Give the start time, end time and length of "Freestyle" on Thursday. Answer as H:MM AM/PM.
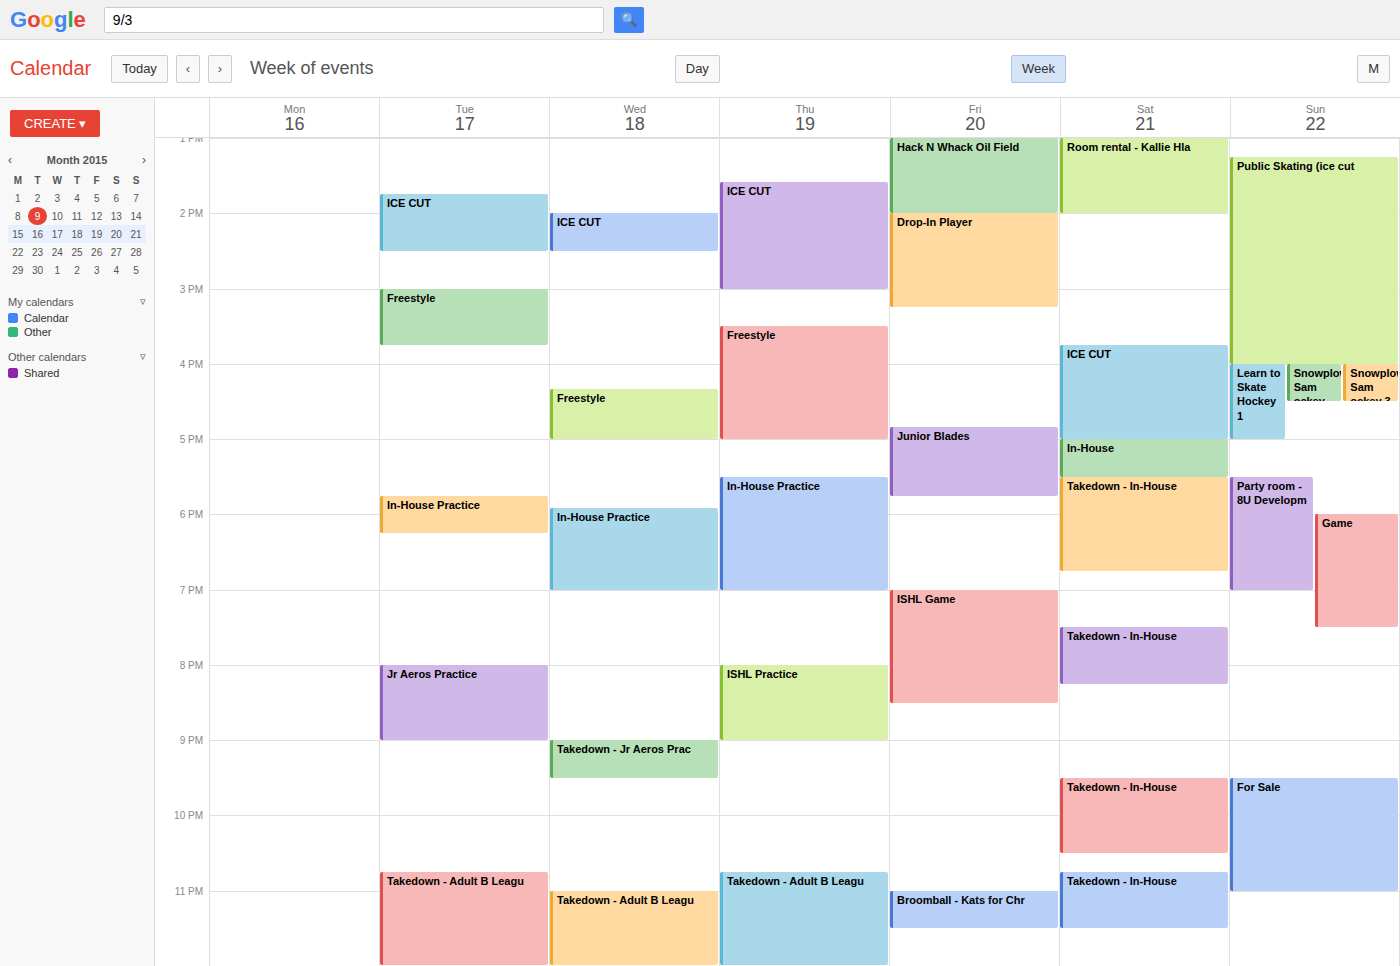
3:30 PM to 5:00 PM, 1 hour 30 minutes